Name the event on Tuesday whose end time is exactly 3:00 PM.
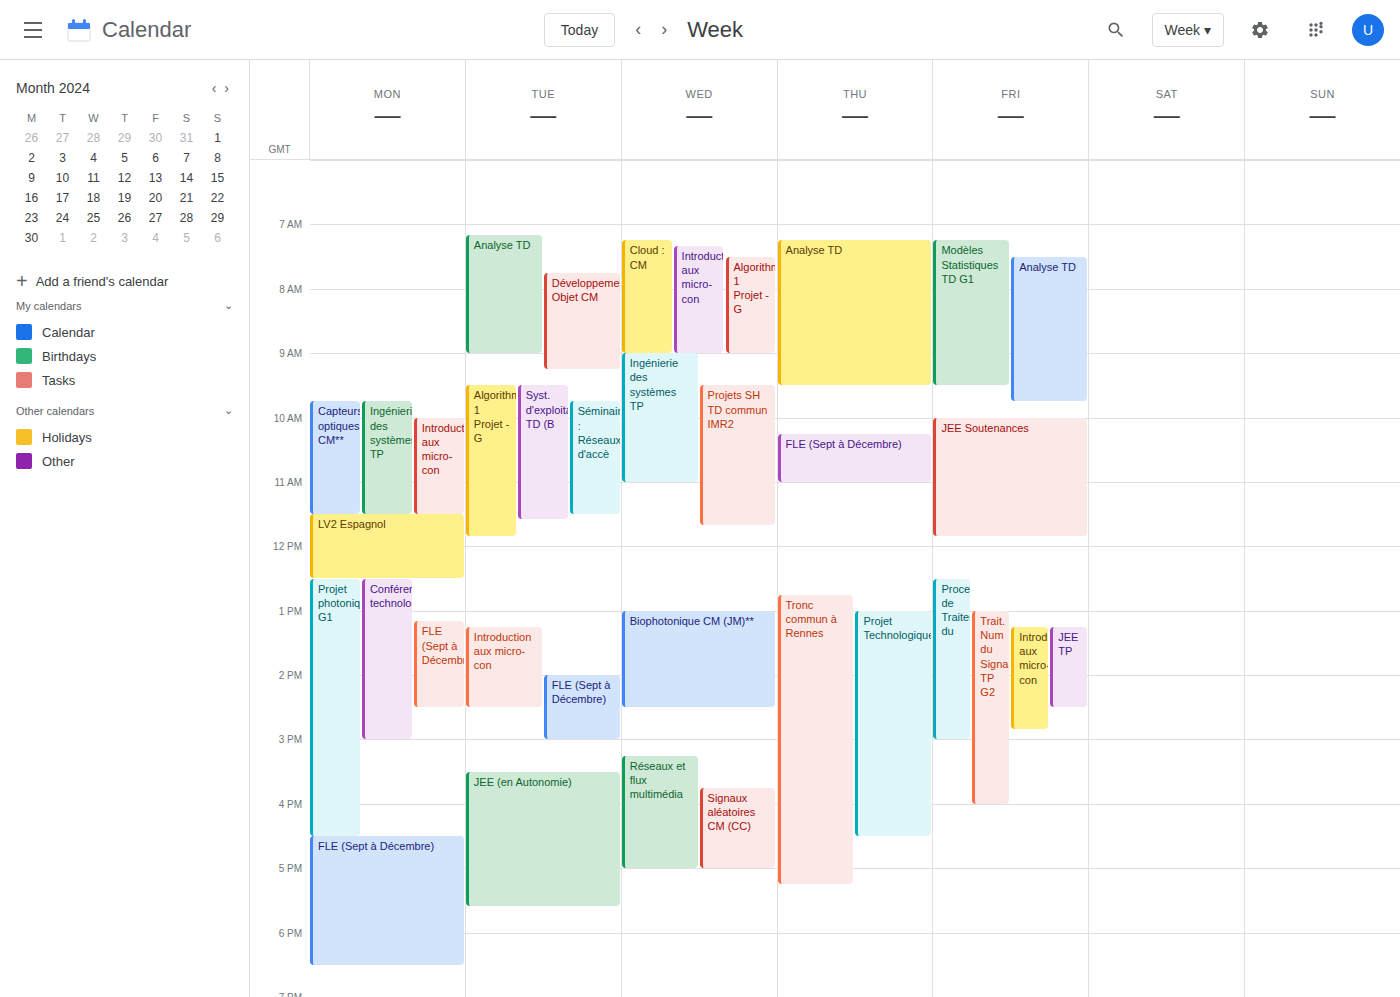
"FLE (Sept à Décembre)"